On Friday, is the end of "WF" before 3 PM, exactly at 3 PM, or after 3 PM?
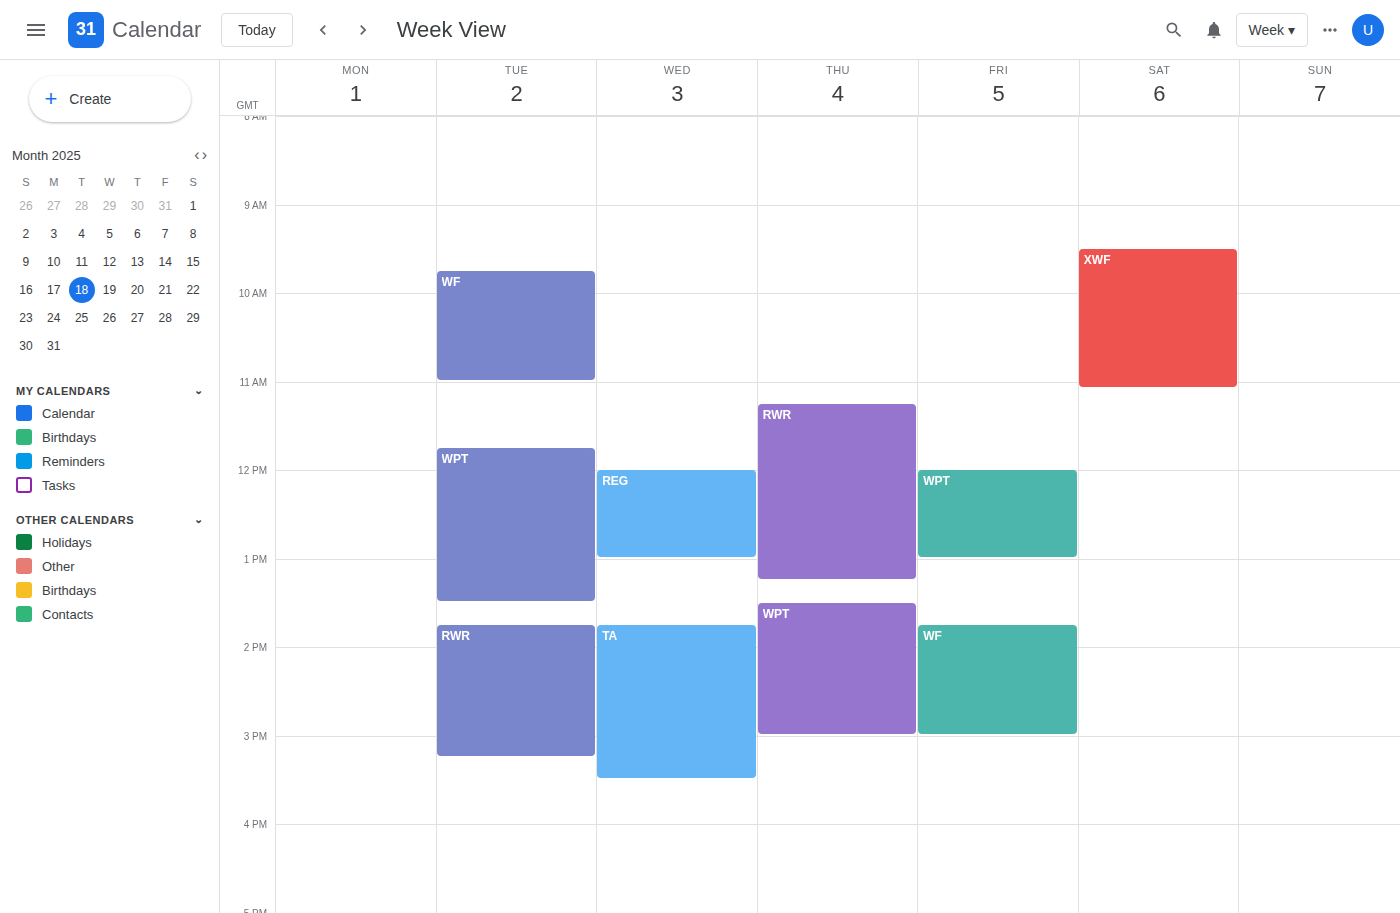
3:00 PM -- exactly at 3 PM, on the 3 PM line.